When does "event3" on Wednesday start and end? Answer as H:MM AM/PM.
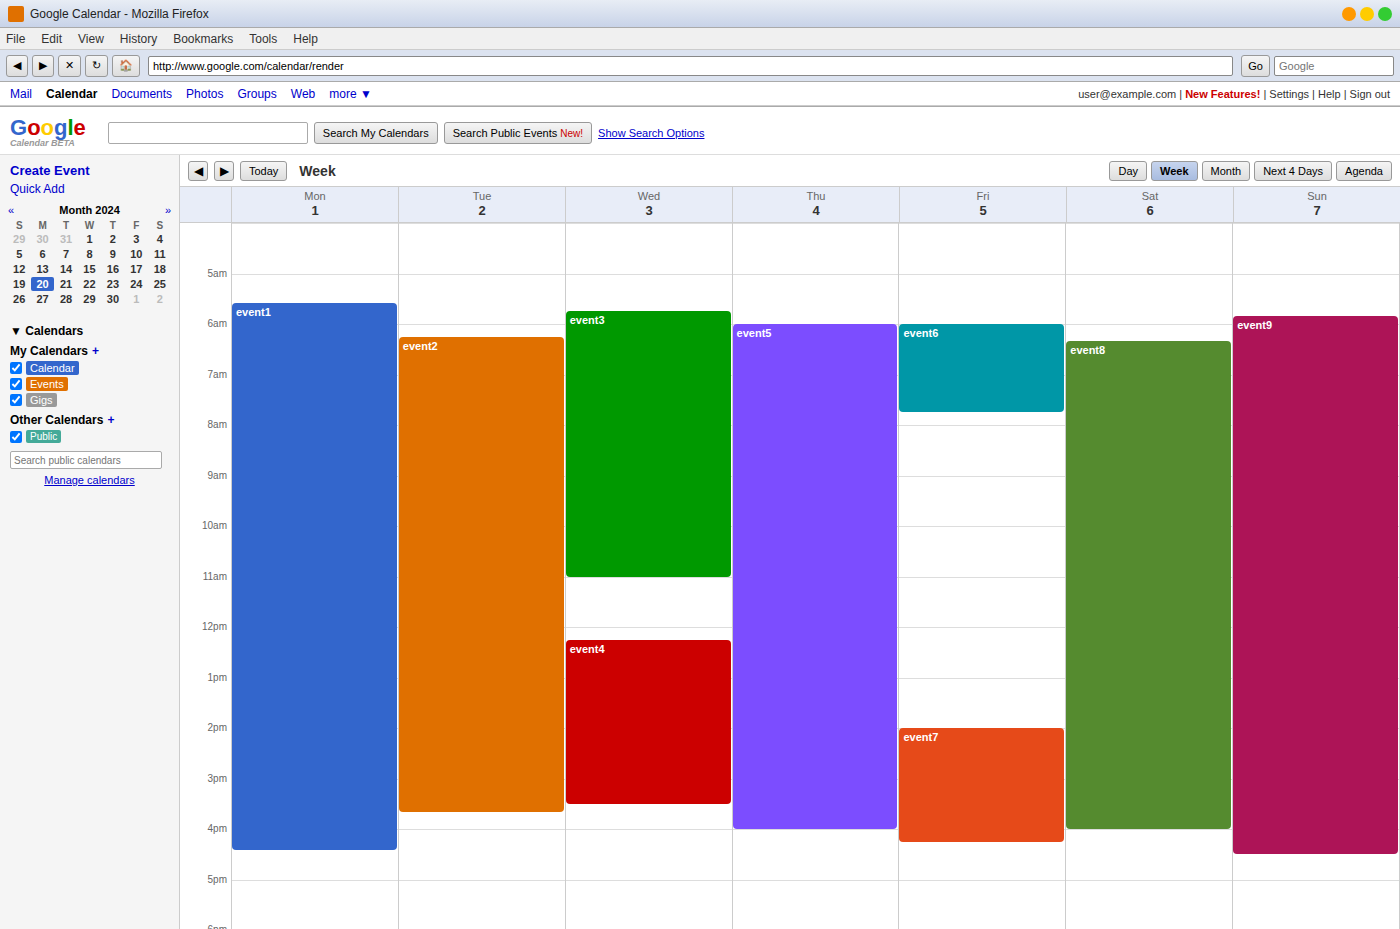
5:45 AM to 11:00 AM